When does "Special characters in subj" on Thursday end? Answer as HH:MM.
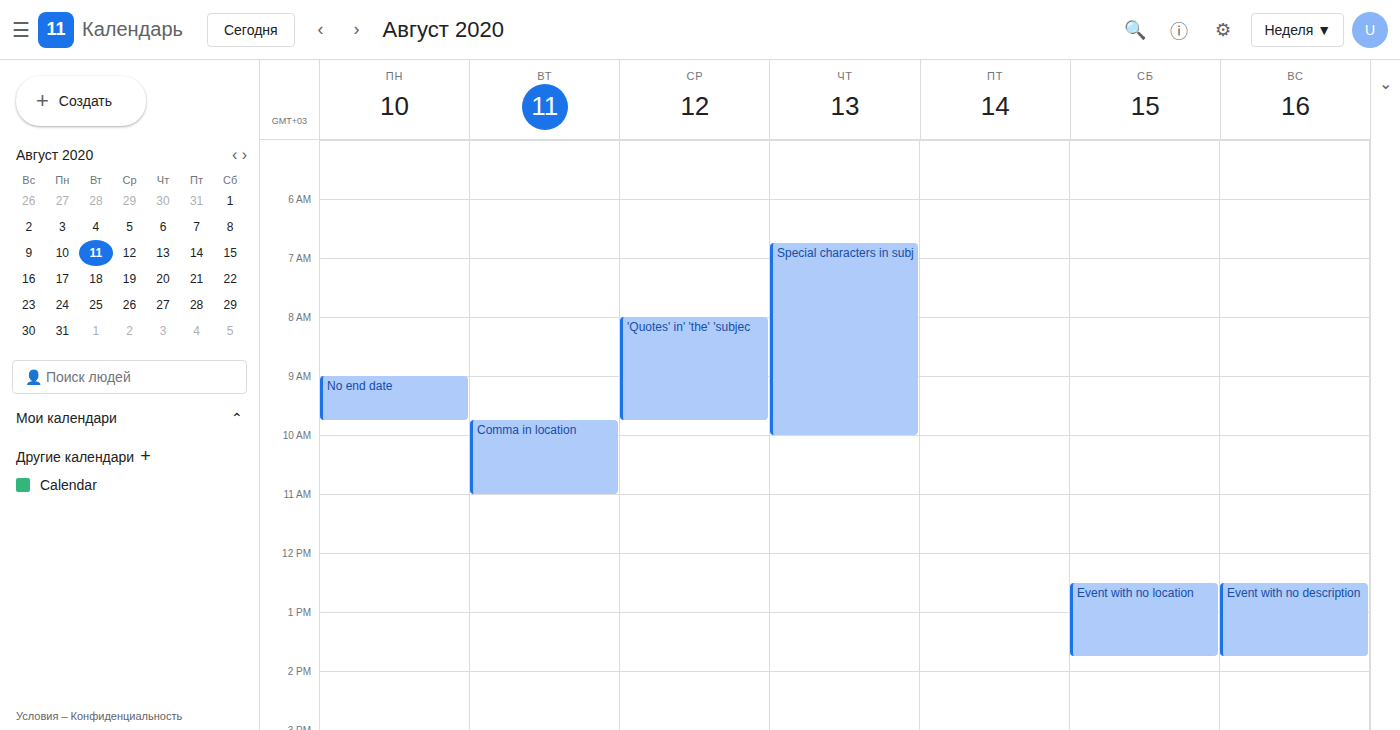
10:00